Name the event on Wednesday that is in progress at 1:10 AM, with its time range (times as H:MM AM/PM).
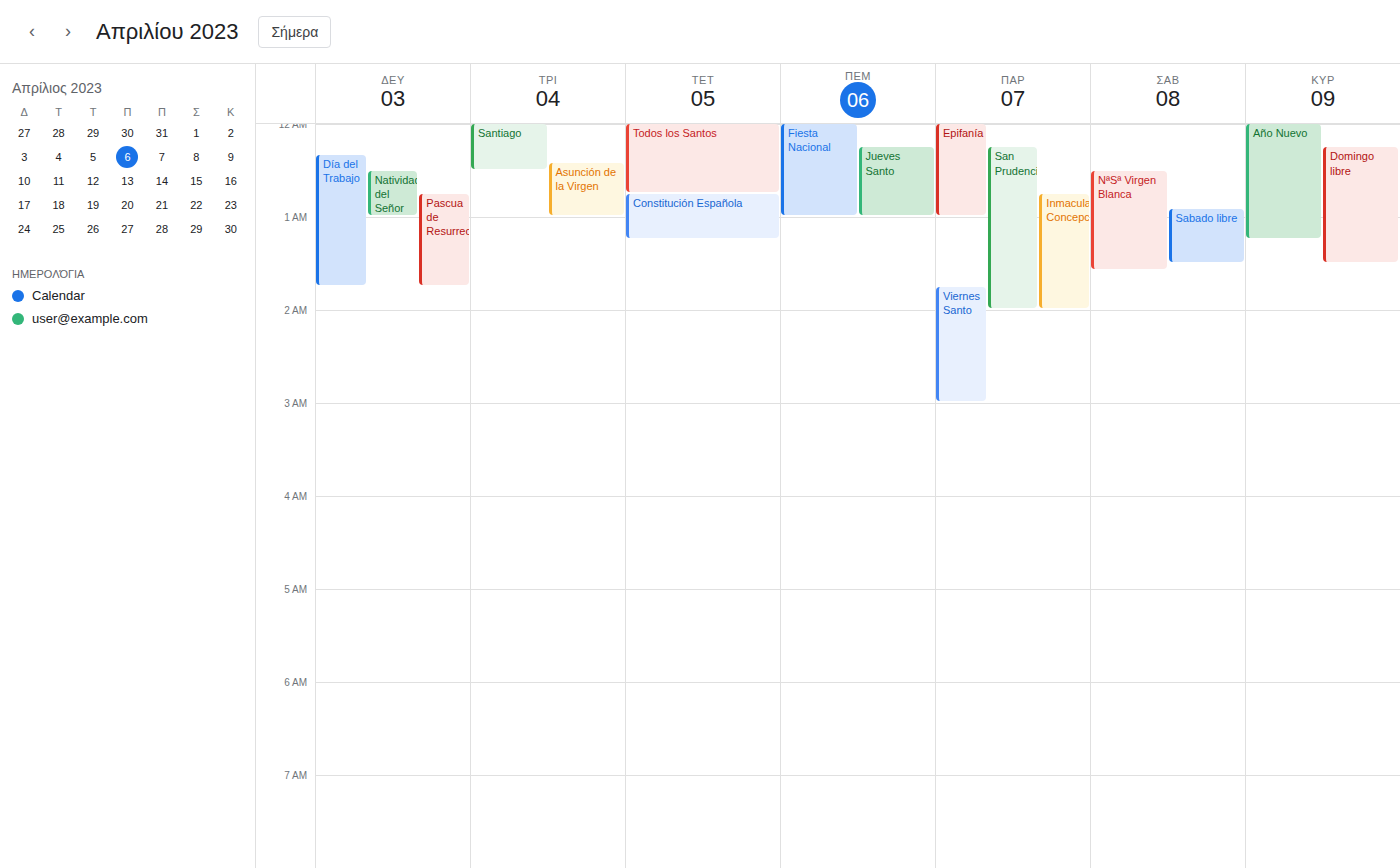
"Constitución Española", 12:45 AM to 1:15 AM